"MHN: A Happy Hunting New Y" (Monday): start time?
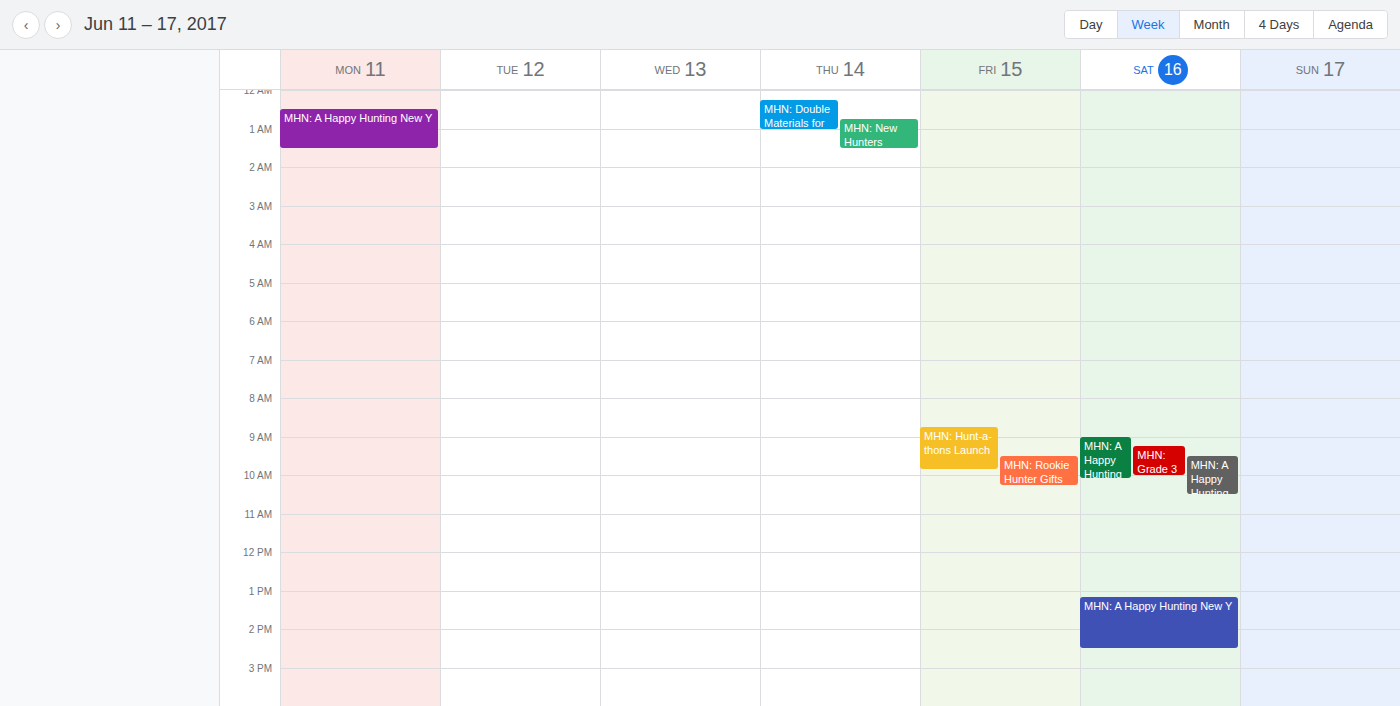
12:30 AM